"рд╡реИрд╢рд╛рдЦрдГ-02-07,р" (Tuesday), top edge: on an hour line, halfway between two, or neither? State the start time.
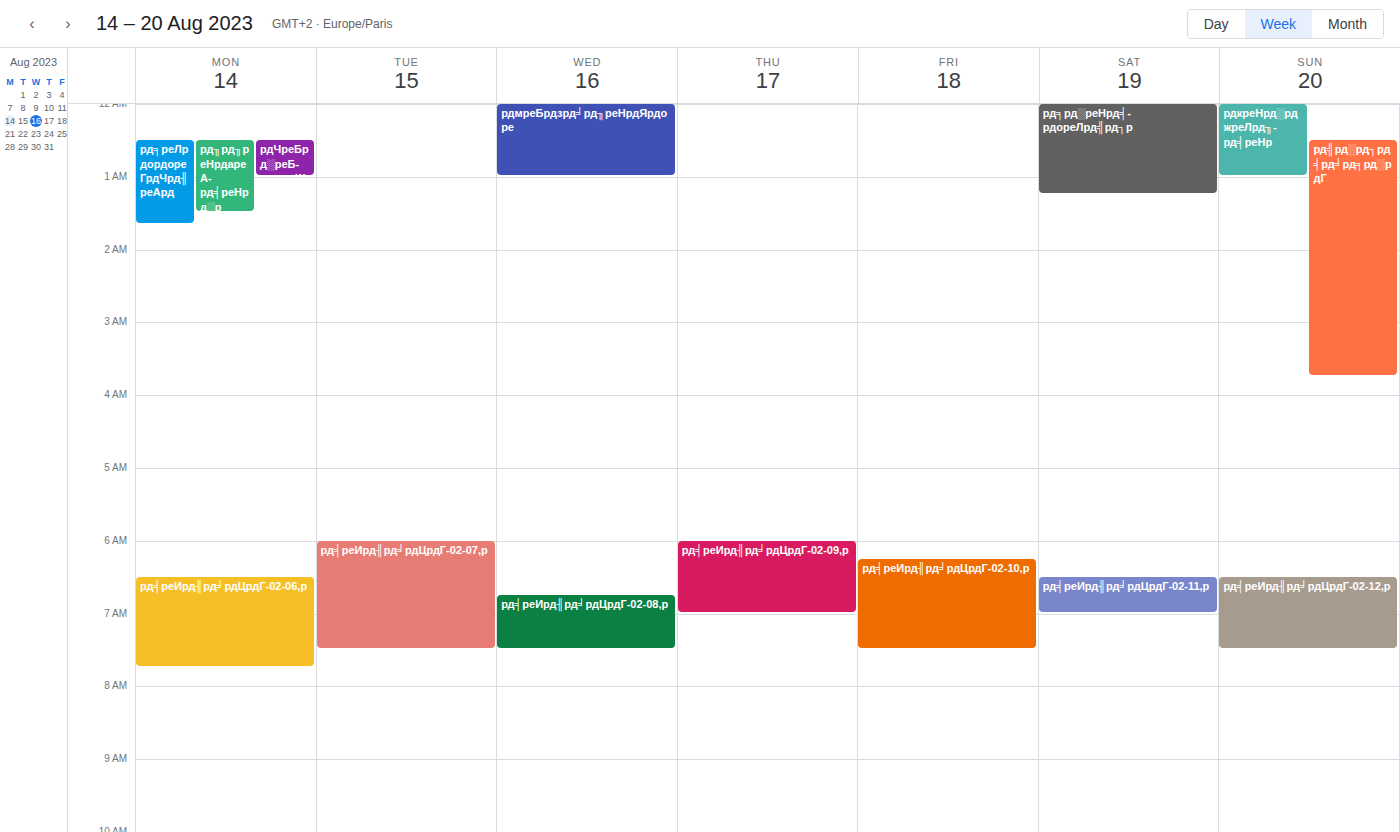
6:00 AM -- exactly on the 6 AM line.